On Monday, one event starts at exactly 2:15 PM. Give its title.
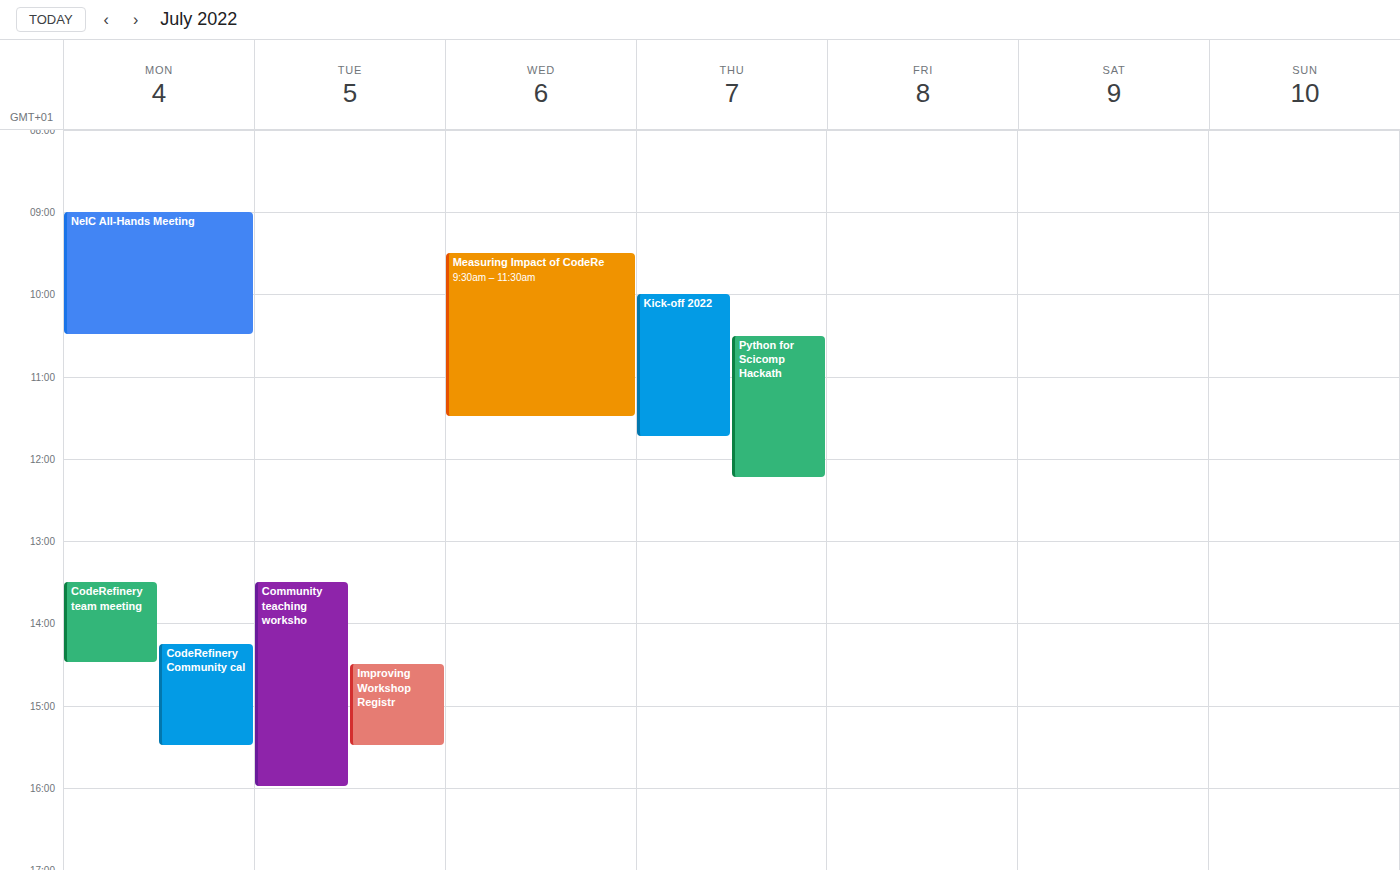
"CodeRefinery Community cal"